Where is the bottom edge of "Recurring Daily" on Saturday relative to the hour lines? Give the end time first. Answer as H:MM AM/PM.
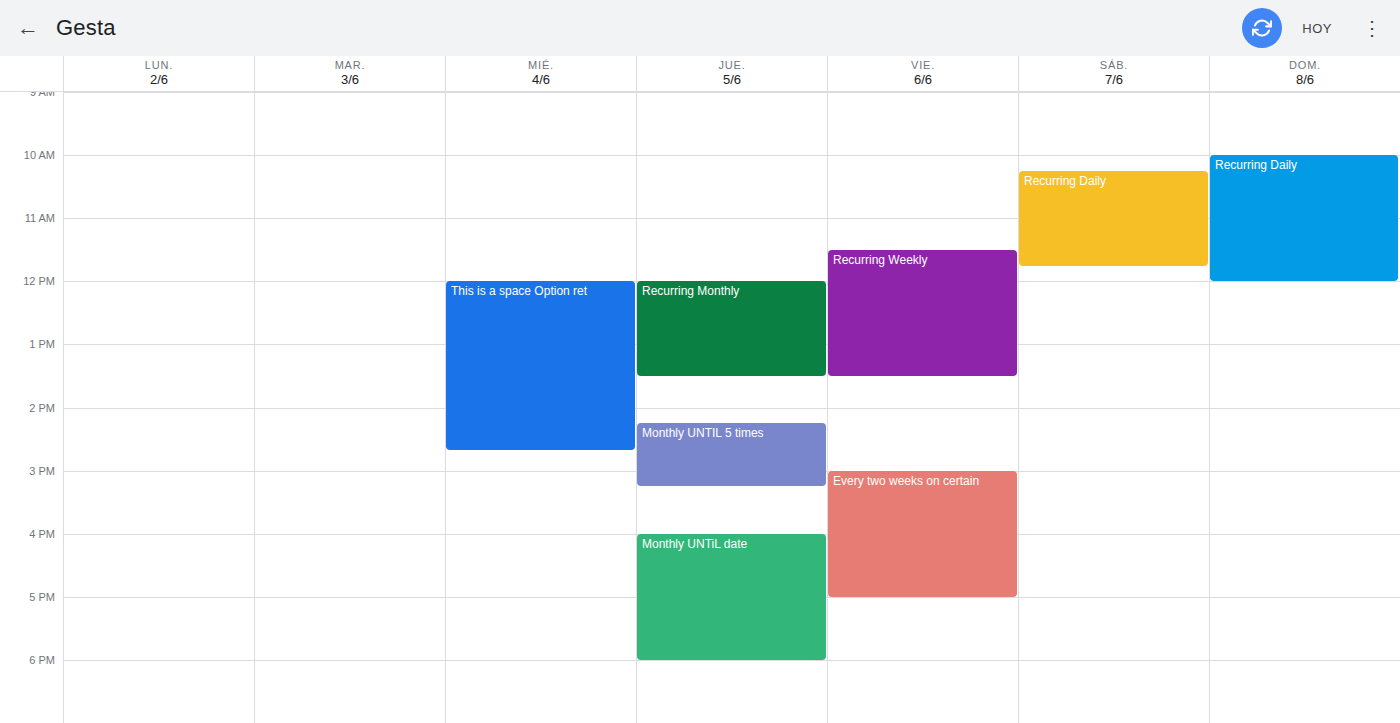
11:45 AM -- neither: three quarters of the way from the 11 AM line to the 12 PM line.